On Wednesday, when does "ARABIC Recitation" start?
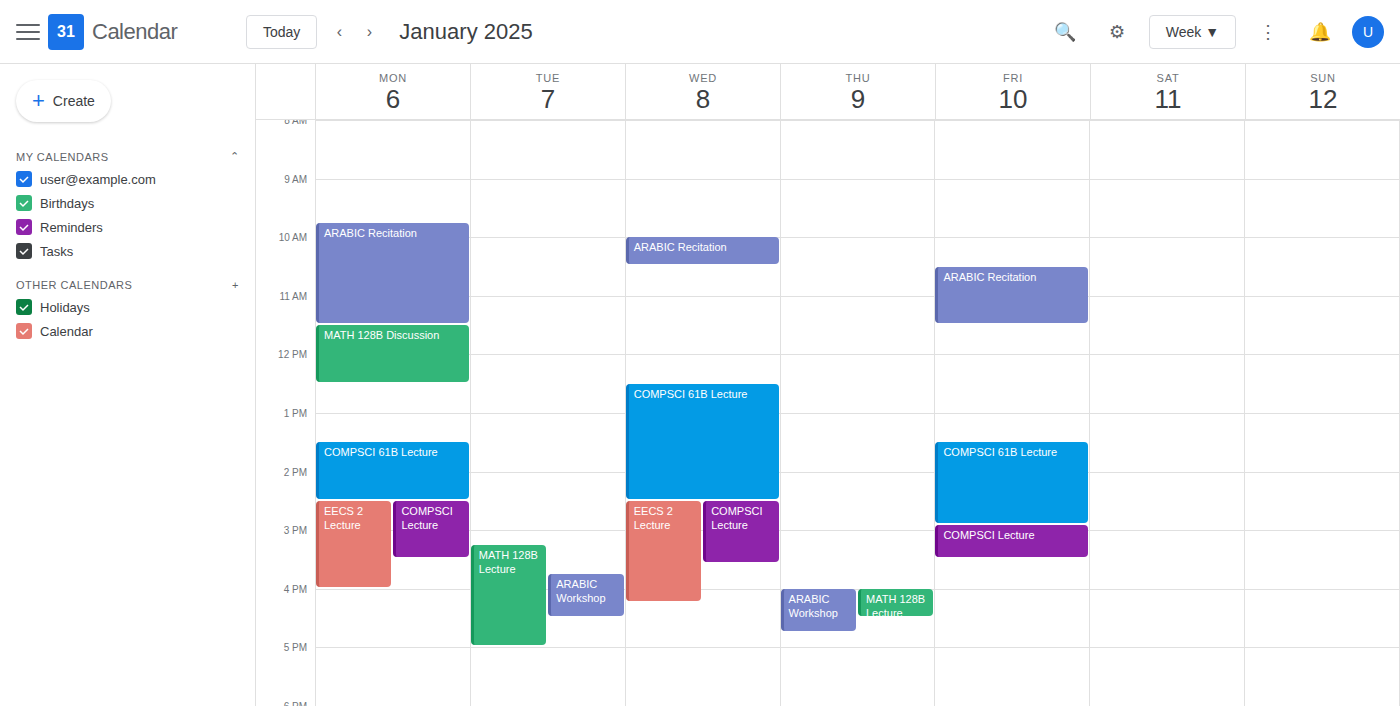
10:00 AM